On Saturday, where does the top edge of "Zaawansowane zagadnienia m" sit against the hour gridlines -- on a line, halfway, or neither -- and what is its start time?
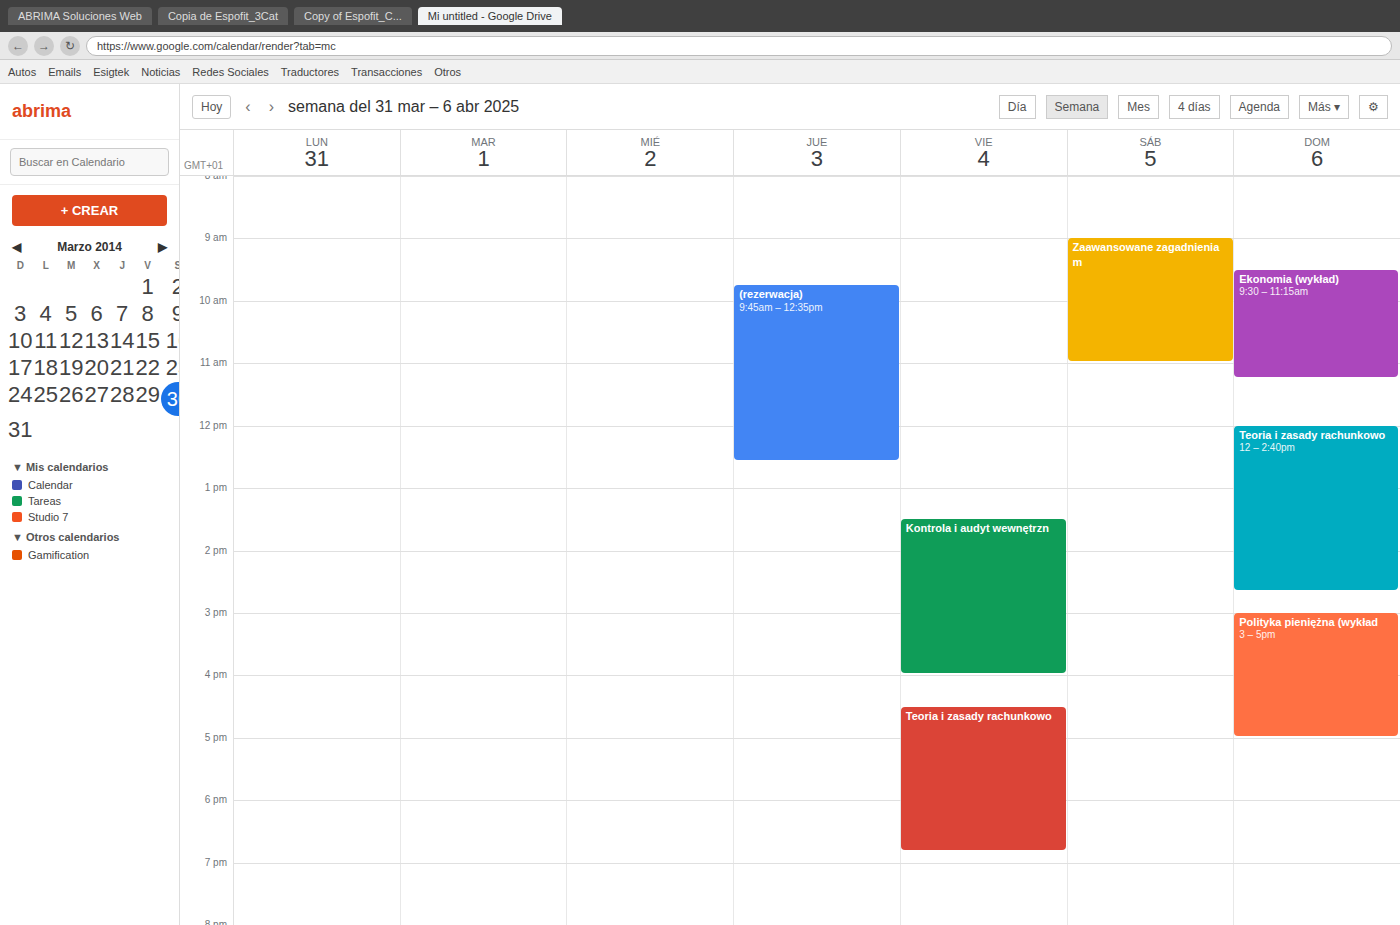
09:00 -- exactly on the 09:00 line.